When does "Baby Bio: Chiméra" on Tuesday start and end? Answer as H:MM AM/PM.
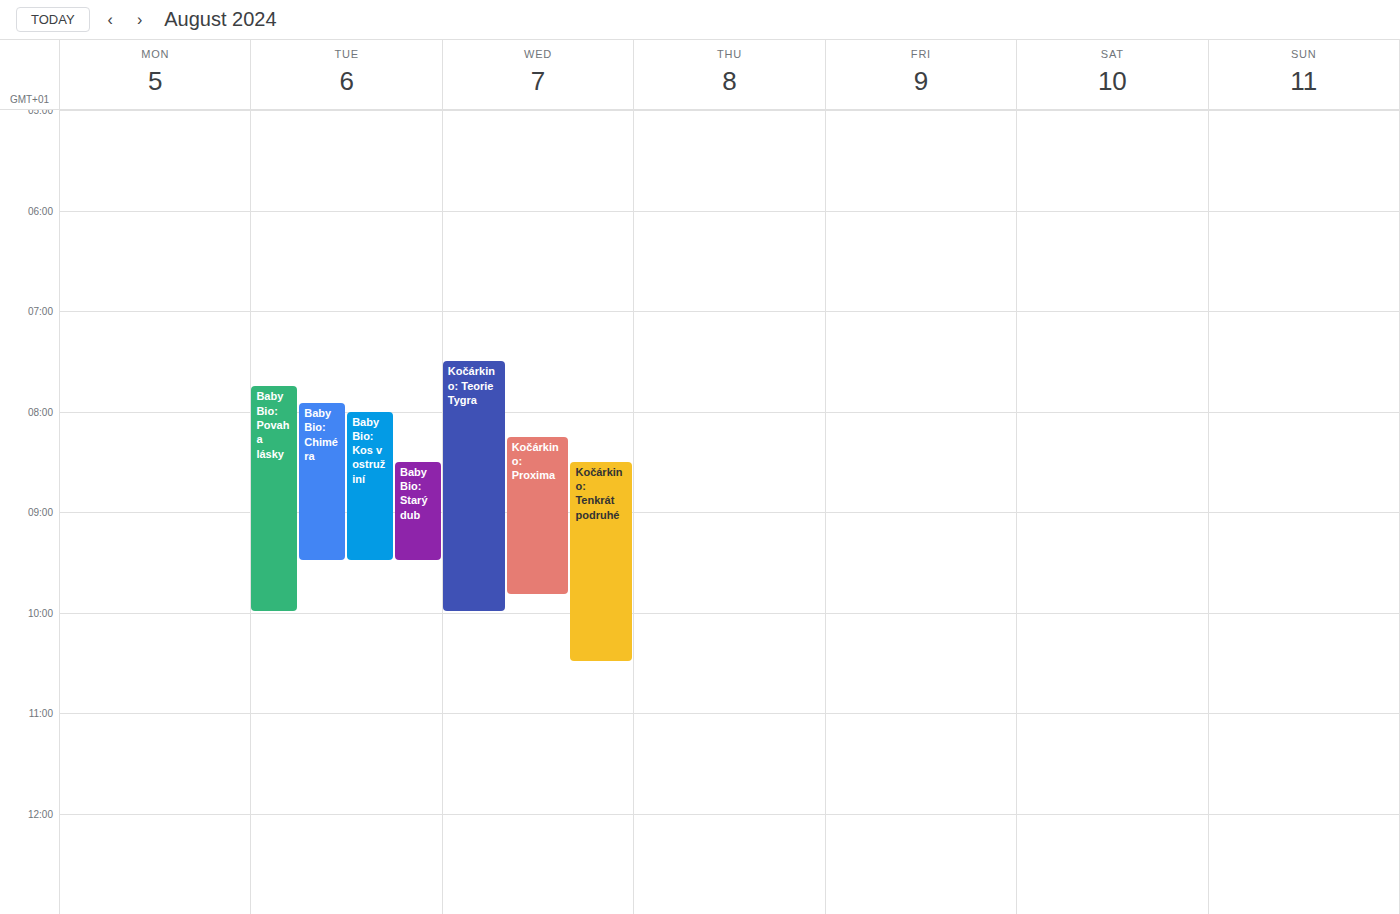
7:55 AM to 9:30 AM